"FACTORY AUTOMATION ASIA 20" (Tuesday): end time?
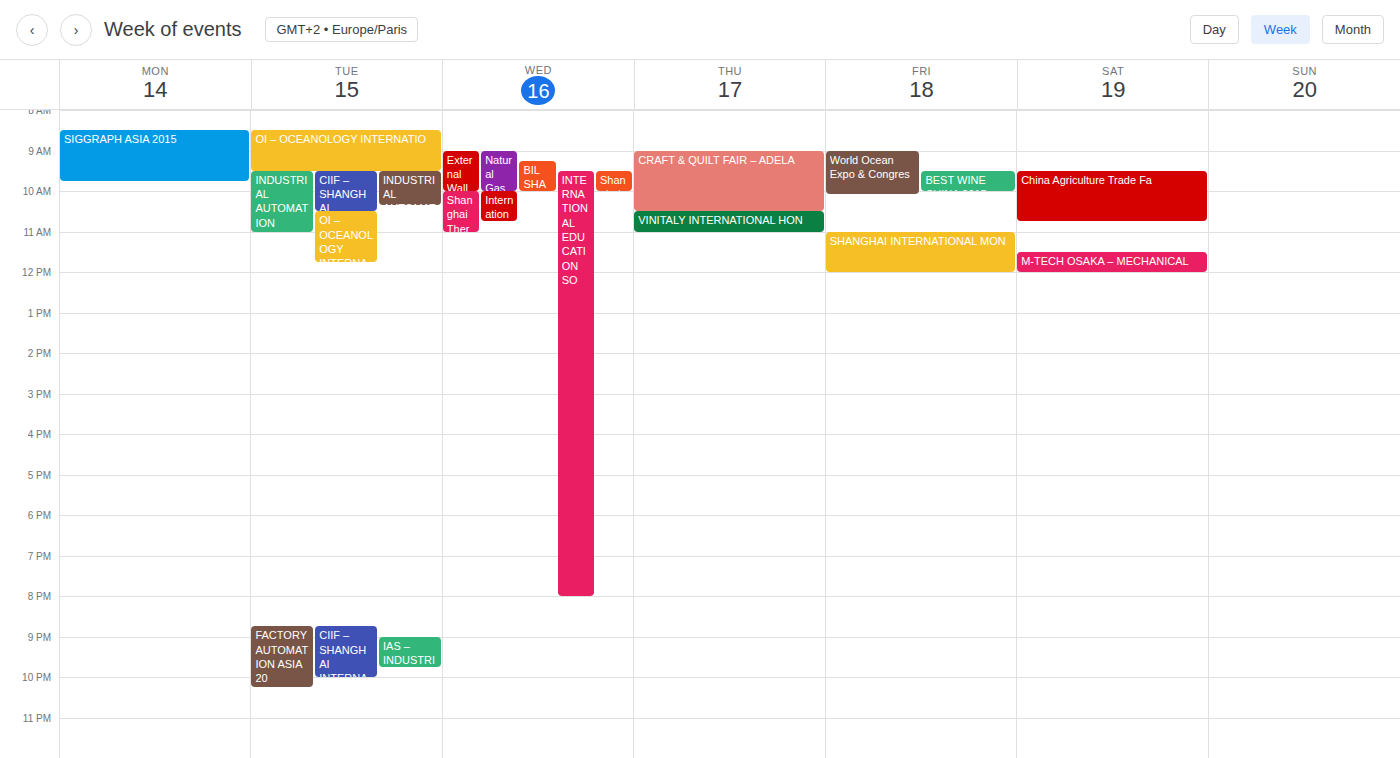
22:15